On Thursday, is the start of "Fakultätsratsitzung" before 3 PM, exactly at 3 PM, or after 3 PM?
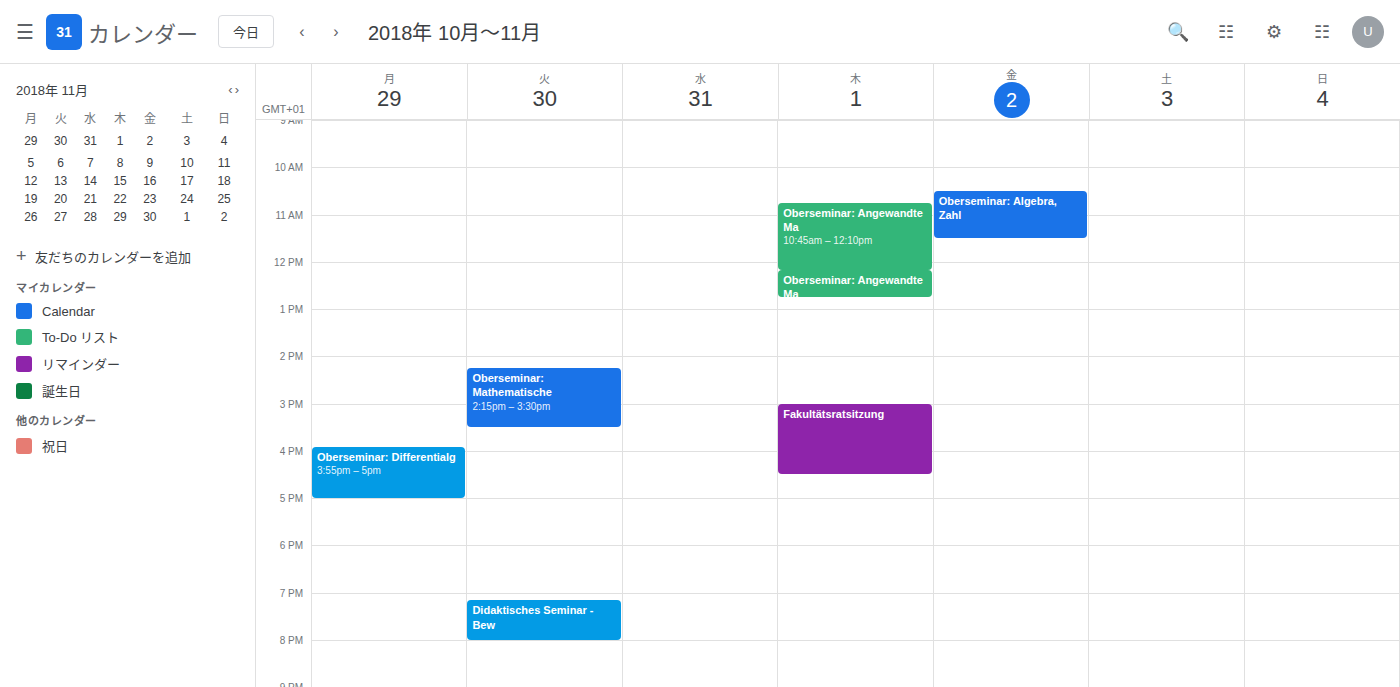
3:00 PM -- exactly at 3 PM, on the 3 PM line.